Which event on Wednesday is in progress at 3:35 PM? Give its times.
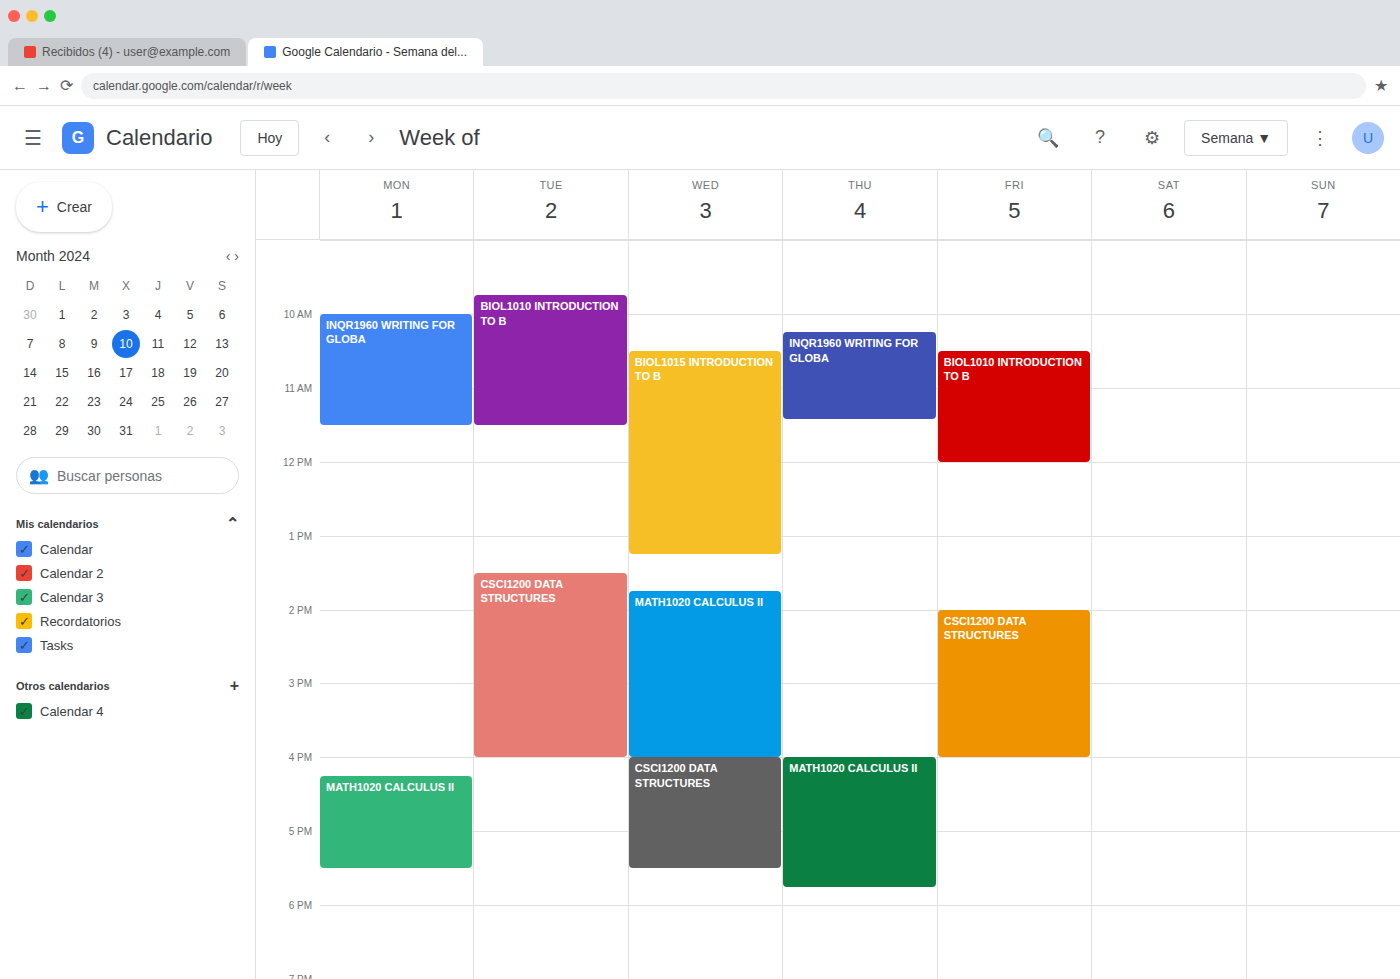
"MATH1020 CALCULUS II", 1:45 PM to 4:00 PM